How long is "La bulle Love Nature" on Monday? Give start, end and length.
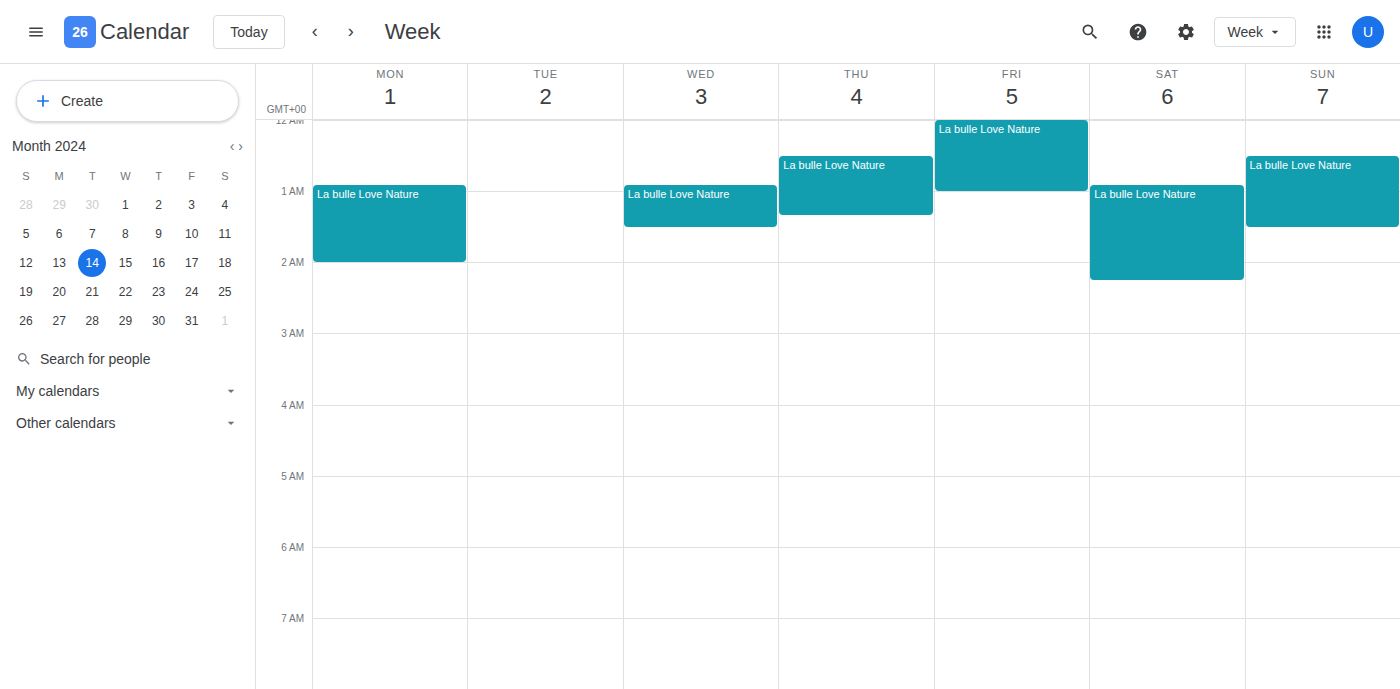
00:55 to 02:00, 1 hour 5 minutes